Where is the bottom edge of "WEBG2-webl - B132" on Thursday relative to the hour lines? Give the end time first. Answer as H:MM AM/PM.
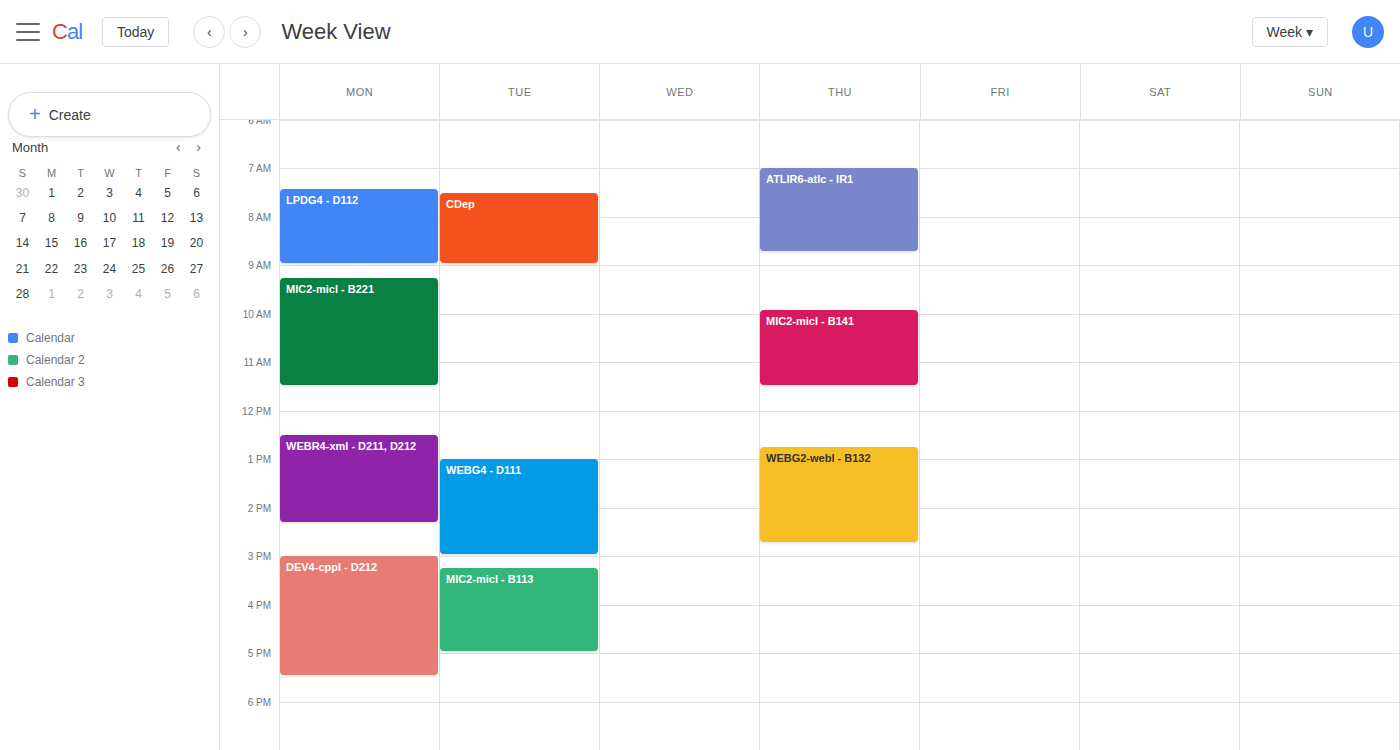
2:45 PM -- neither: three quarters of the way from the 2 PM line to the 3 PM line.